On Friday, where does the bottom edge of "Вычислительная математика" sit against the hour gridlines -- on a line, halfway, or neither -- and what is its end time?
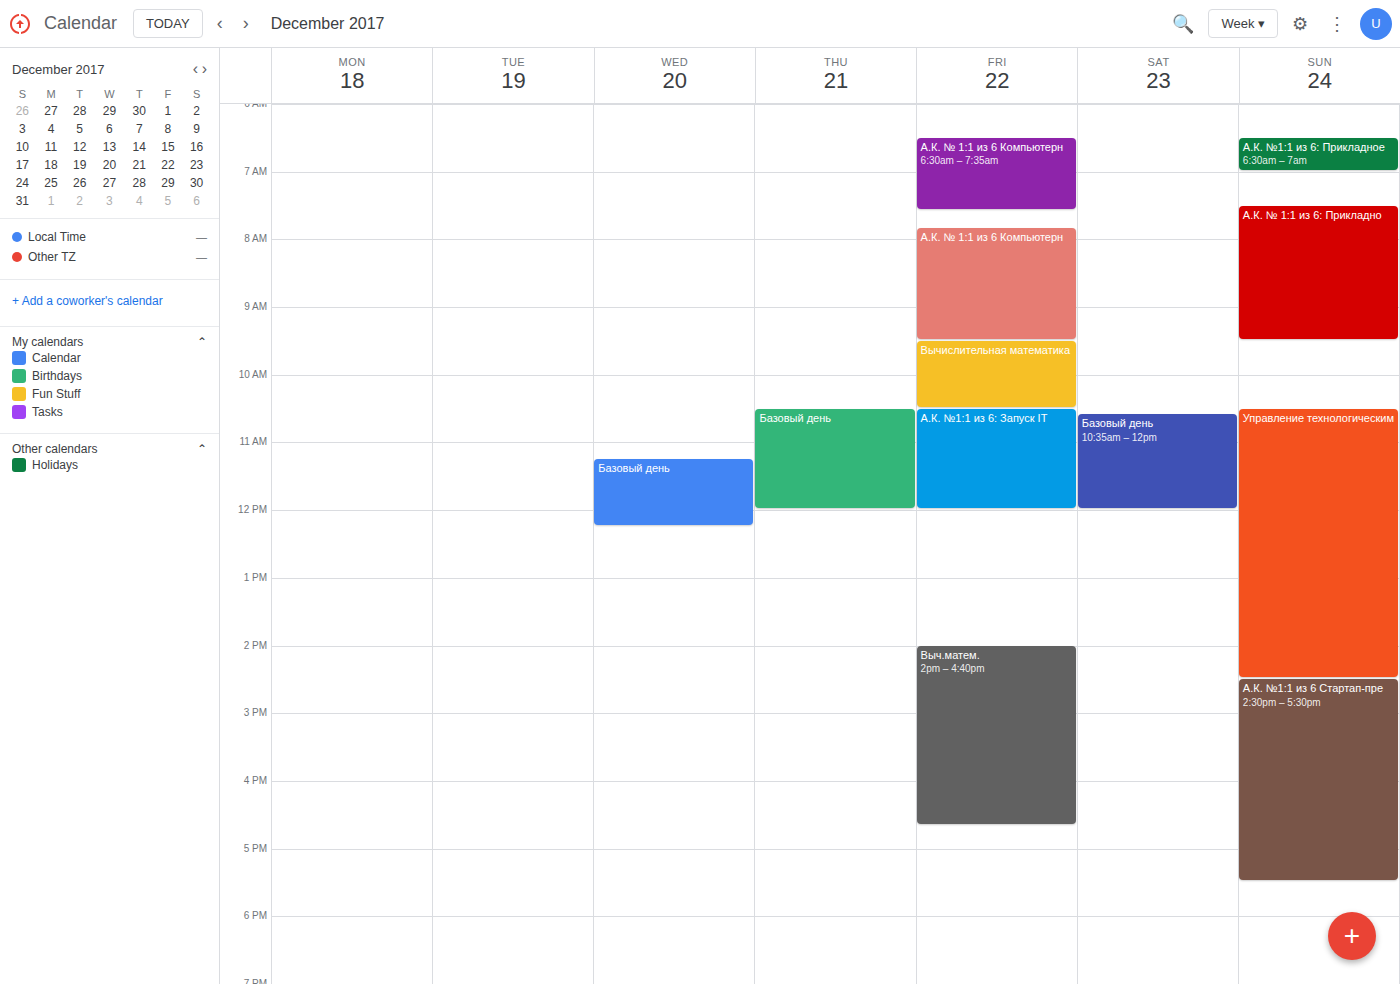
10:30 AM -- halfway between the 10 AM and 11 AM lines.